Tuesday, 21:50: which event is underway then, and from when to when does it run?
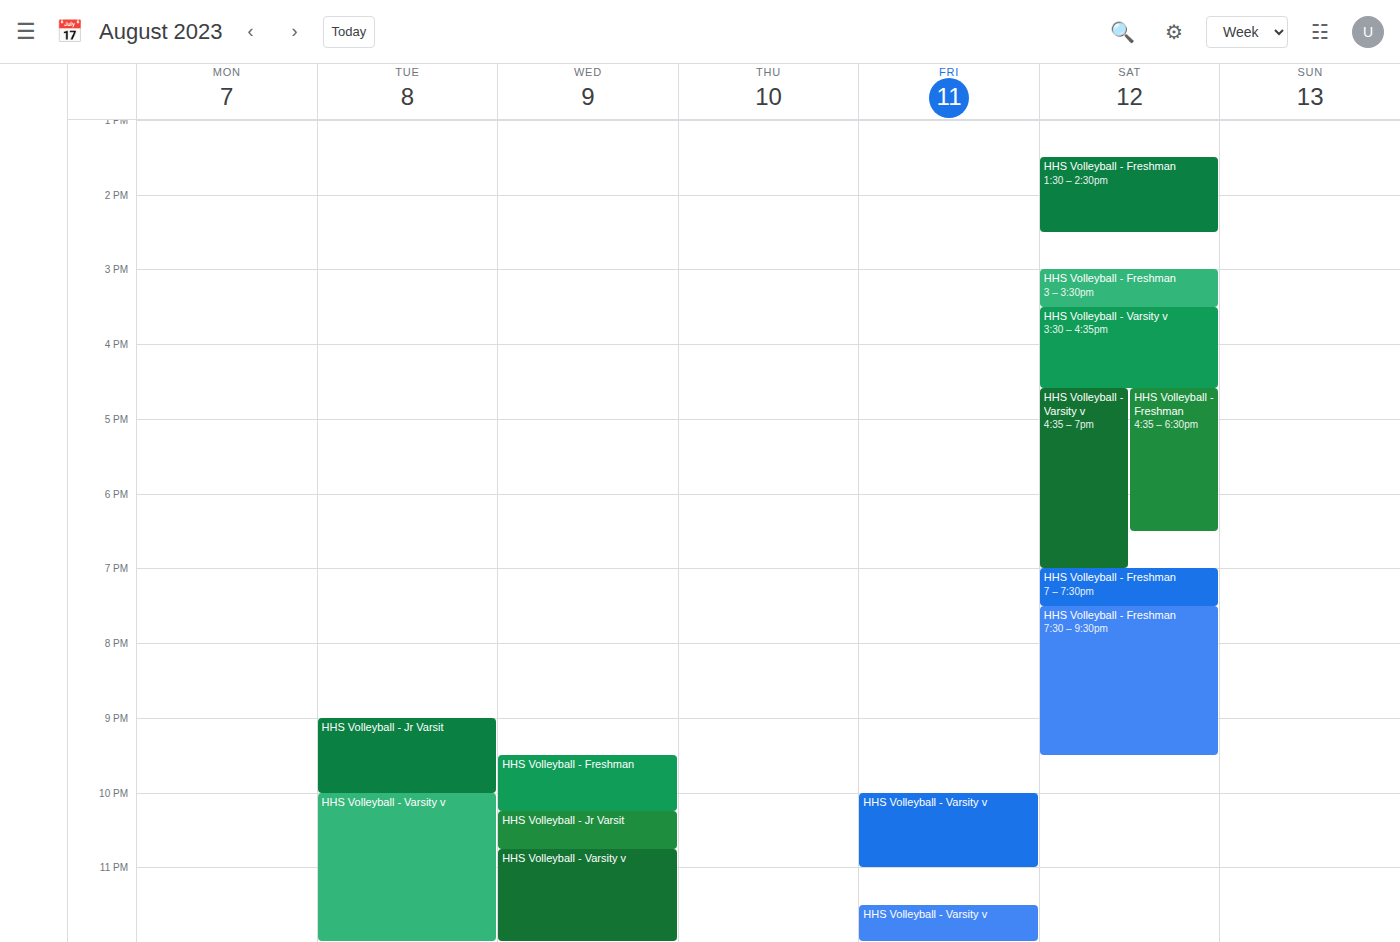
"HHS Volleyball - Jr Varsit", 21:00 to 22:00